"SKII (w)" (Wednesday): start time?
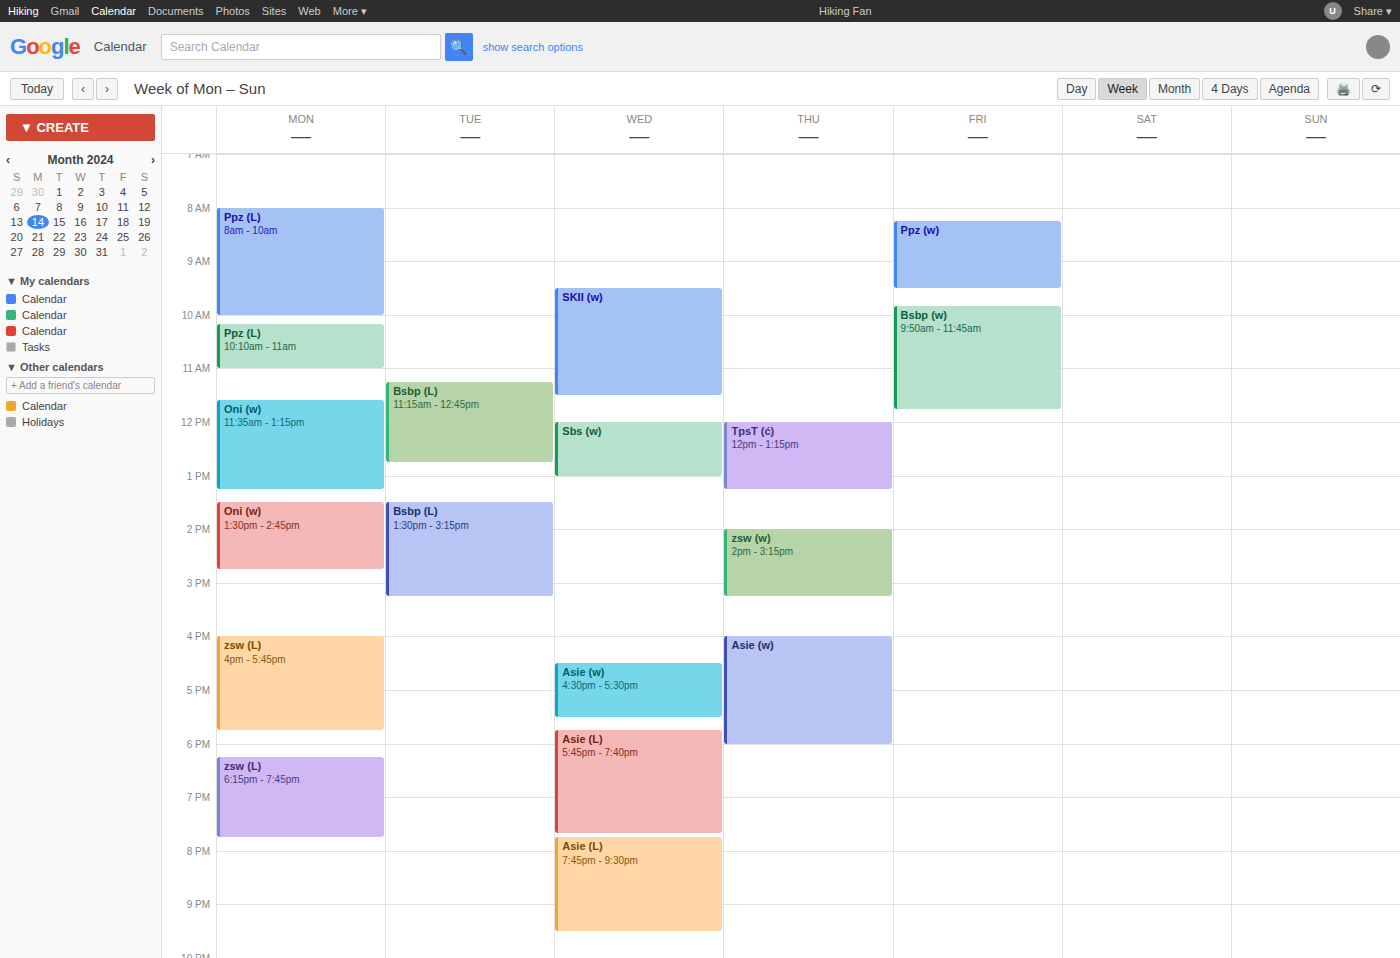
09:30